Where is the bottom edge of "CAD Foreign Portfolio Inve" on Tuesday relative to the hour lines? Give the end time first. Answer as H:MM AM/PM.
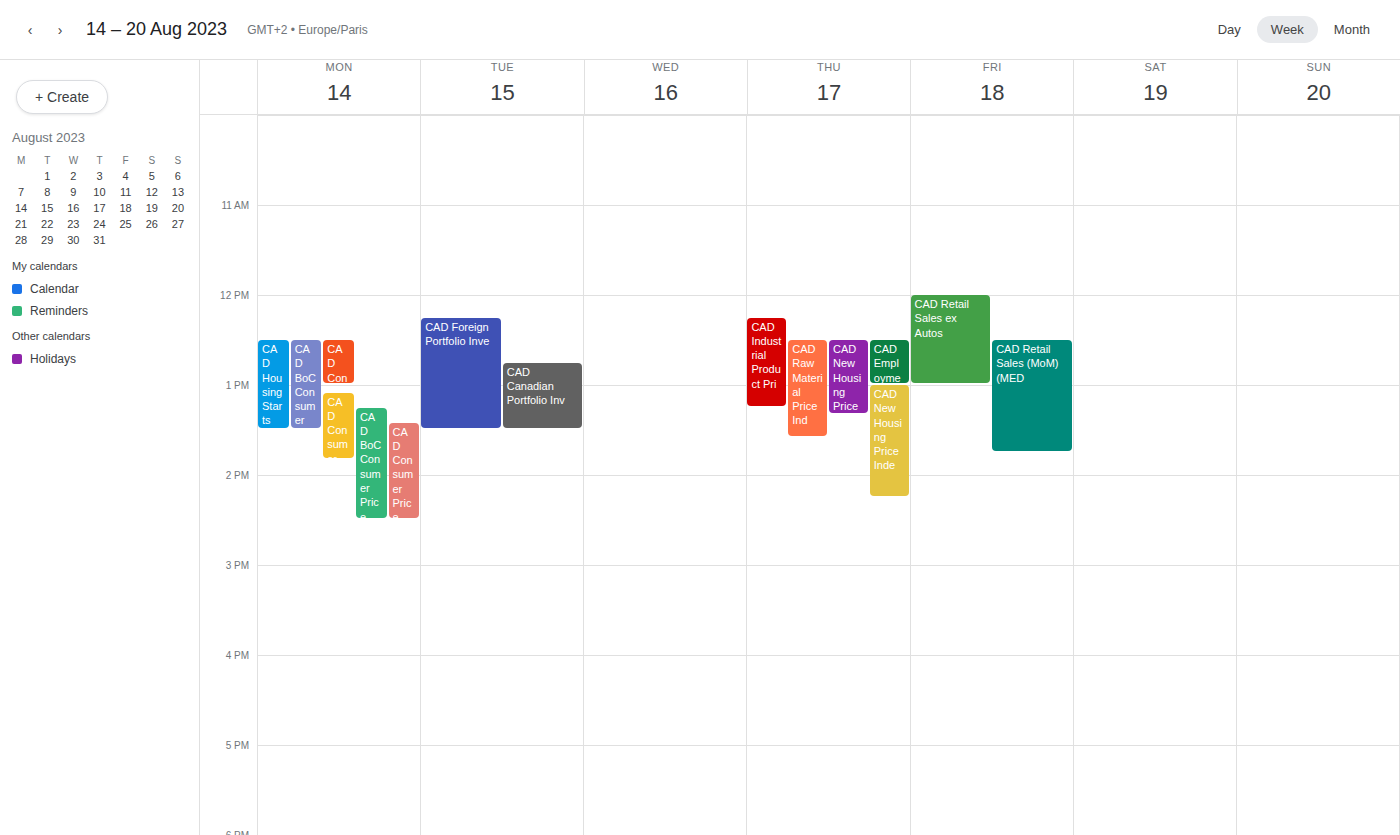
1:30 PM -- halfway between the 1 PM and 2 PM lines.